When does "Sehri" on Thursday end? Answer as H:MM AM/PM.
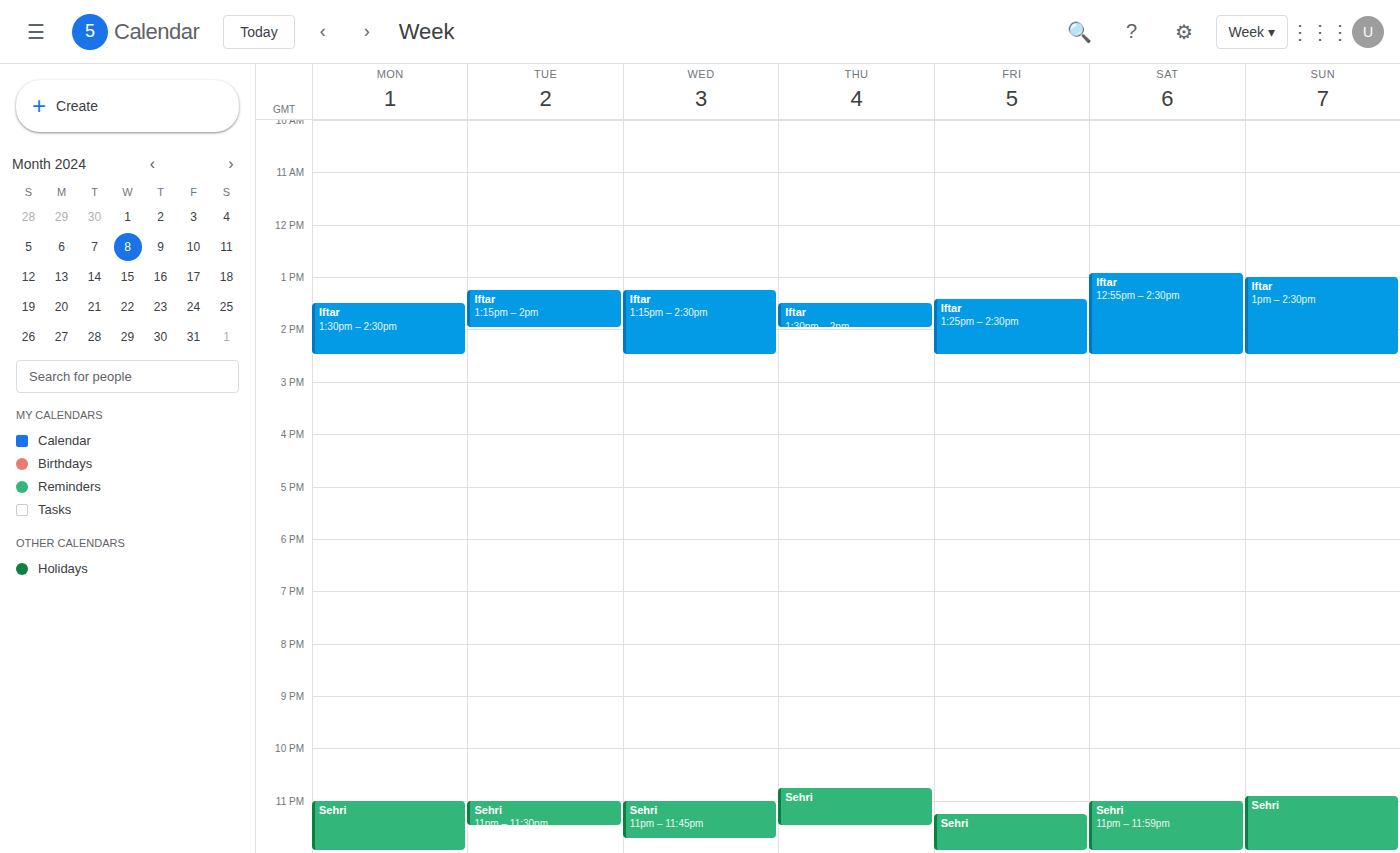
11:30 PM